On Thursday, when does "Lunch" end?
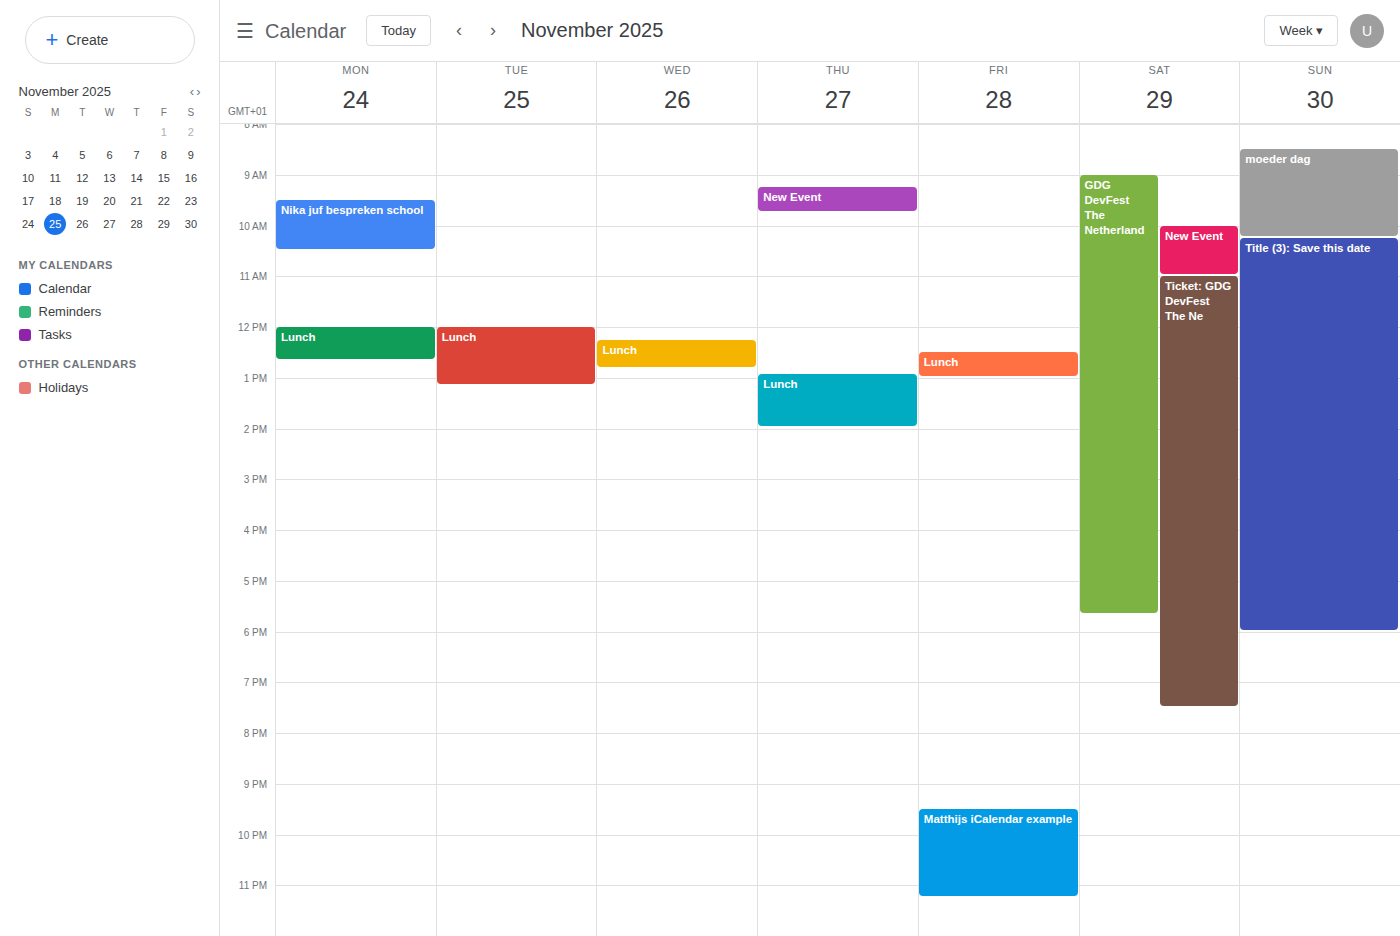
2:00 PM